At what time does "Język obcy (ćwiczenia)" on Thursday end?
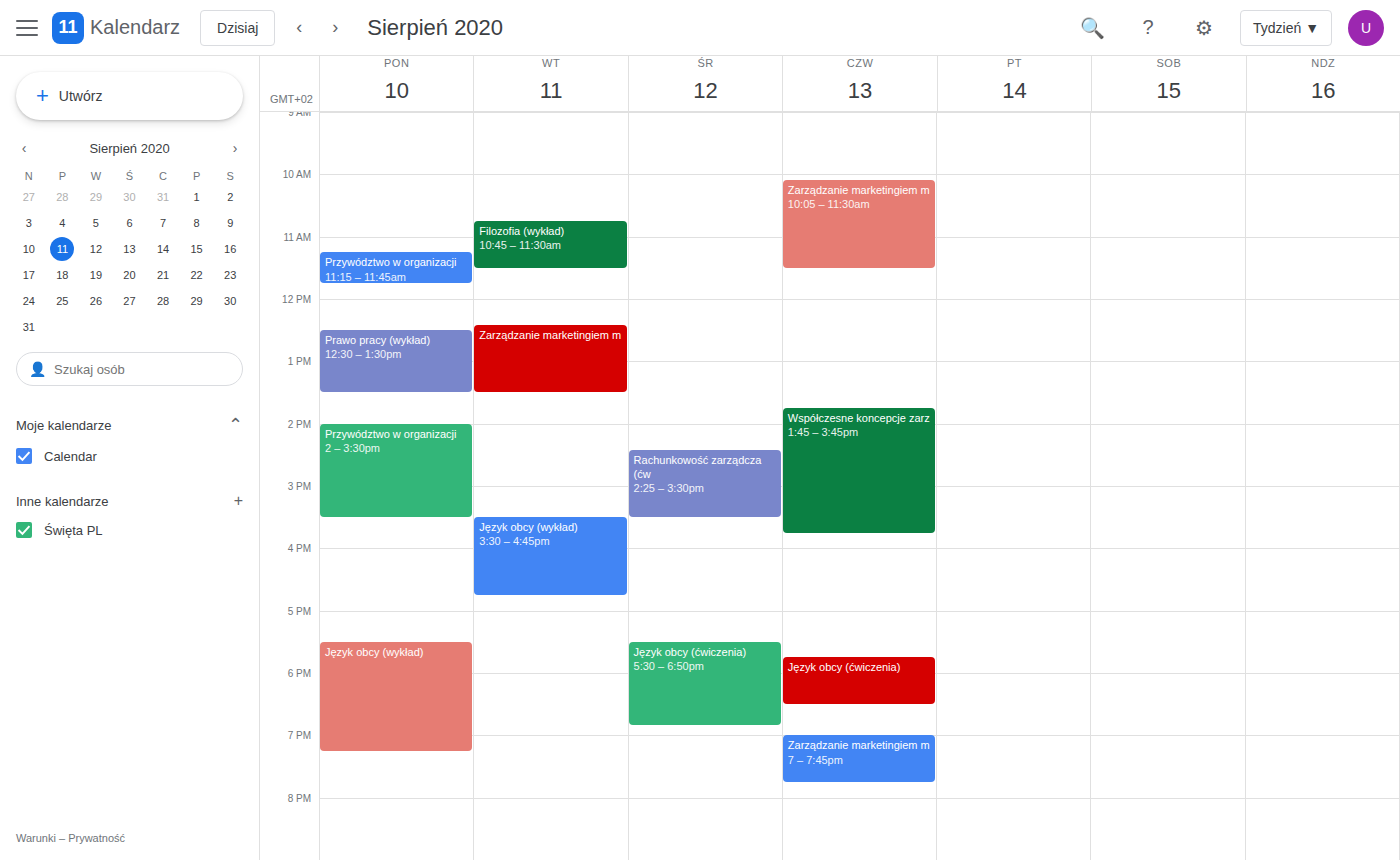
6:30 PM